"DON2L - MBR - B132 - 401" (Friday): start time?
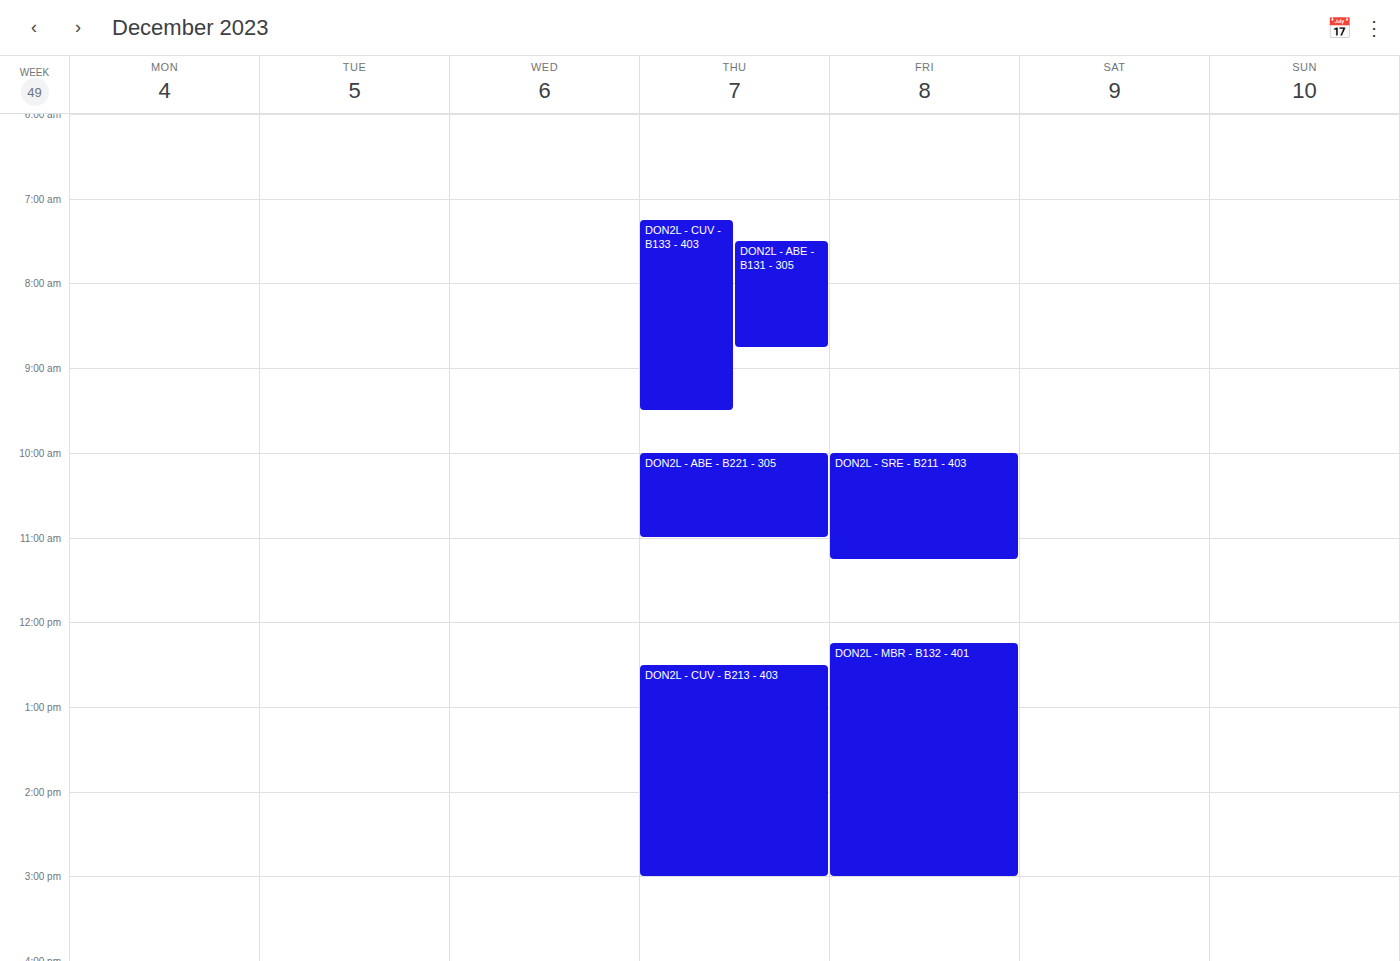
12:15 PM